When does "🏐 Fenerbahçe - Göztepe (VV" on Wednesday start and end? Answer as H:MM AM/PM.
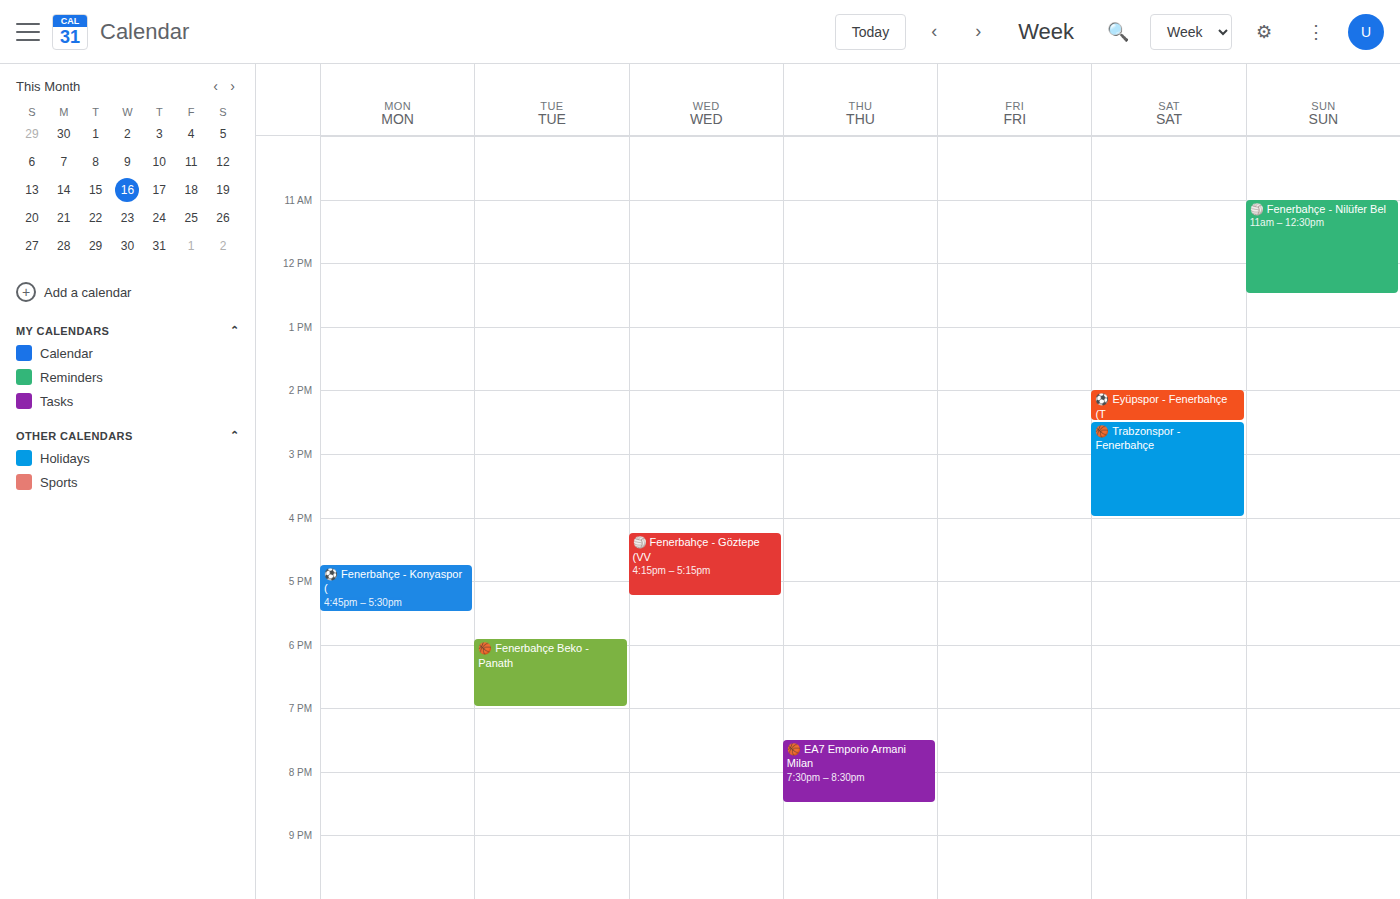
4:15 PM to 5:15 PM